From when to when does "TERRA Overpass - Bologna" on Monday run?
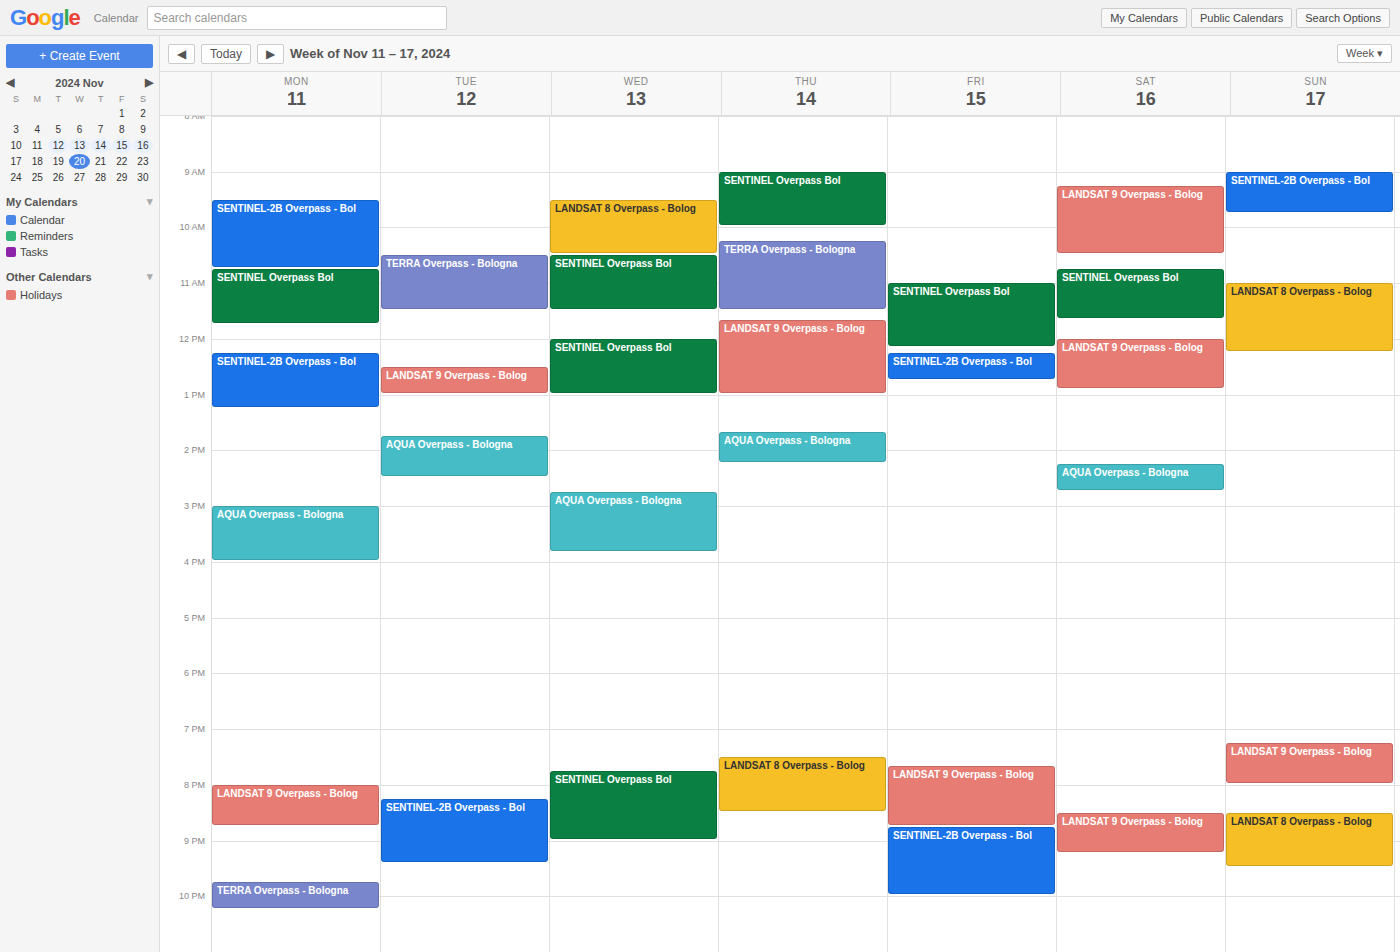
9:45 PM to 10:15 PM